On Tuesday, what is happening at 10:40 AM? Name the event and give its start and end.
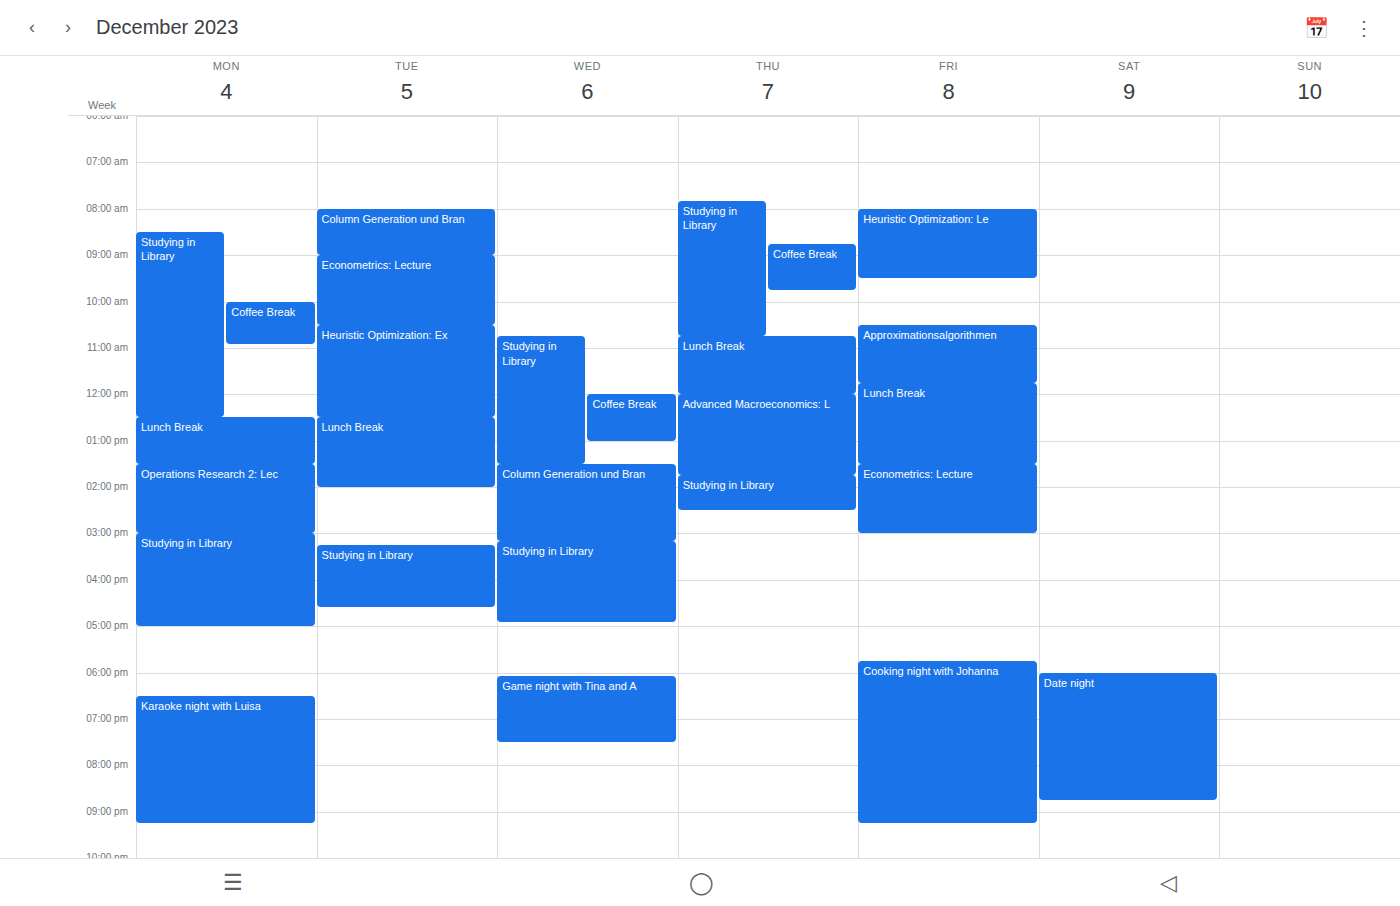
"Heuristic Optimization: Ex", 10:30 AM to 12:30 PM